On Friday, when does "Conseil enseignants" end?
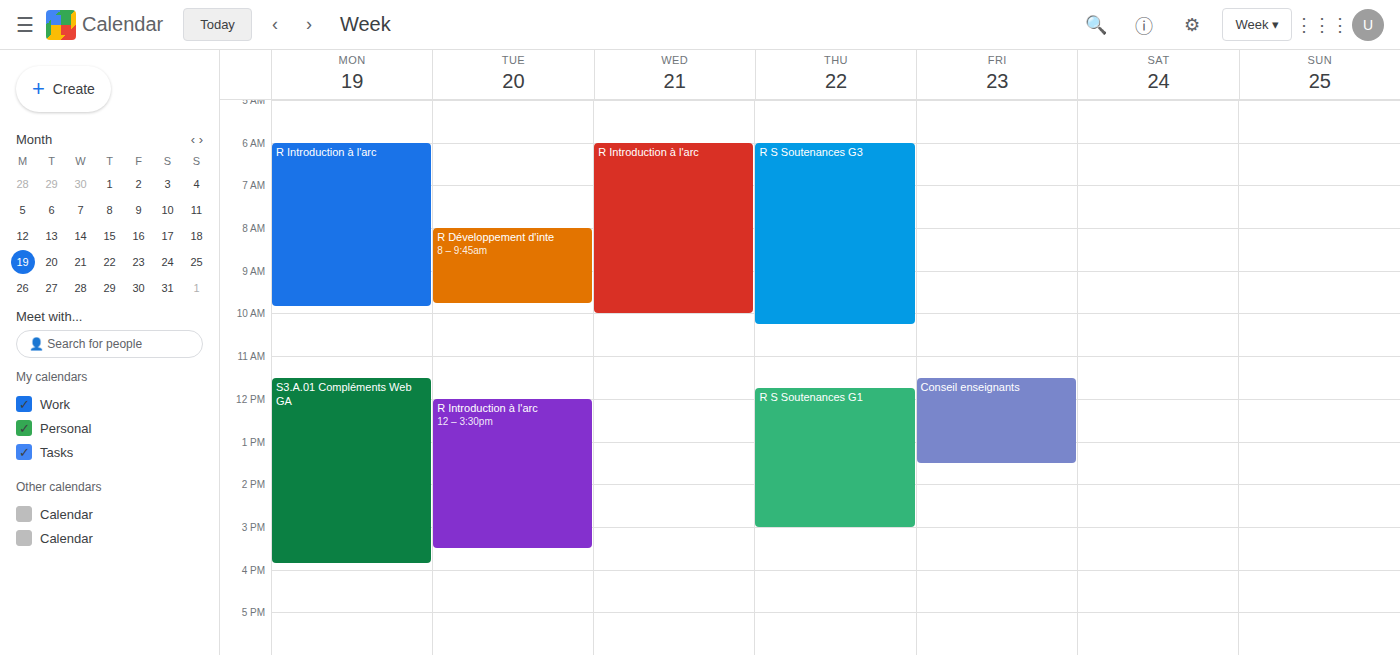
1:30 PM